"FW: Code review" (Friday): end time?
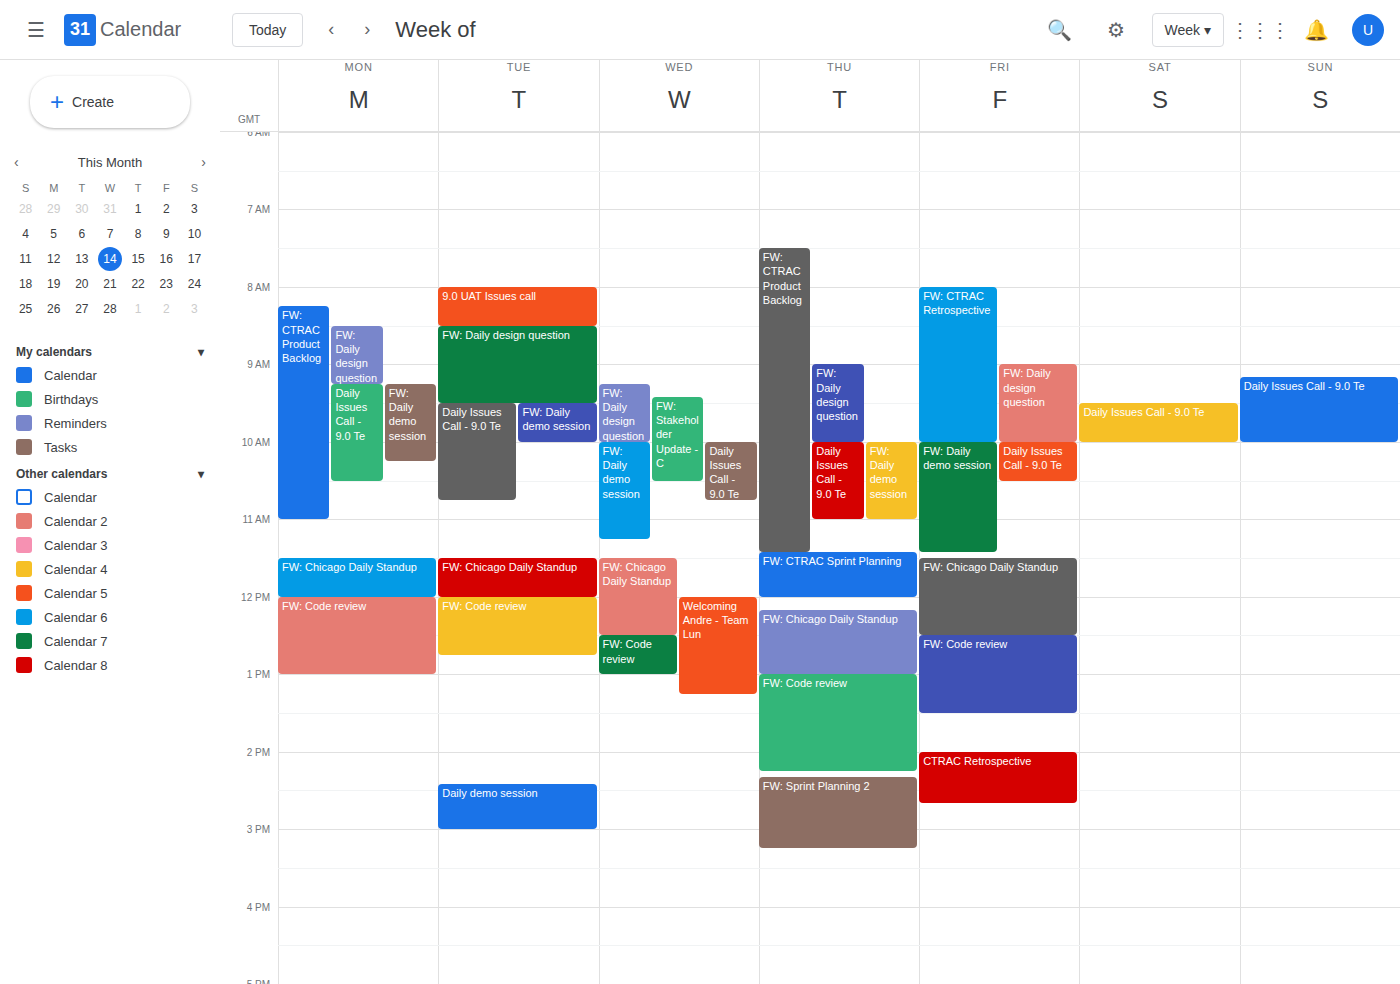
1:30 PM